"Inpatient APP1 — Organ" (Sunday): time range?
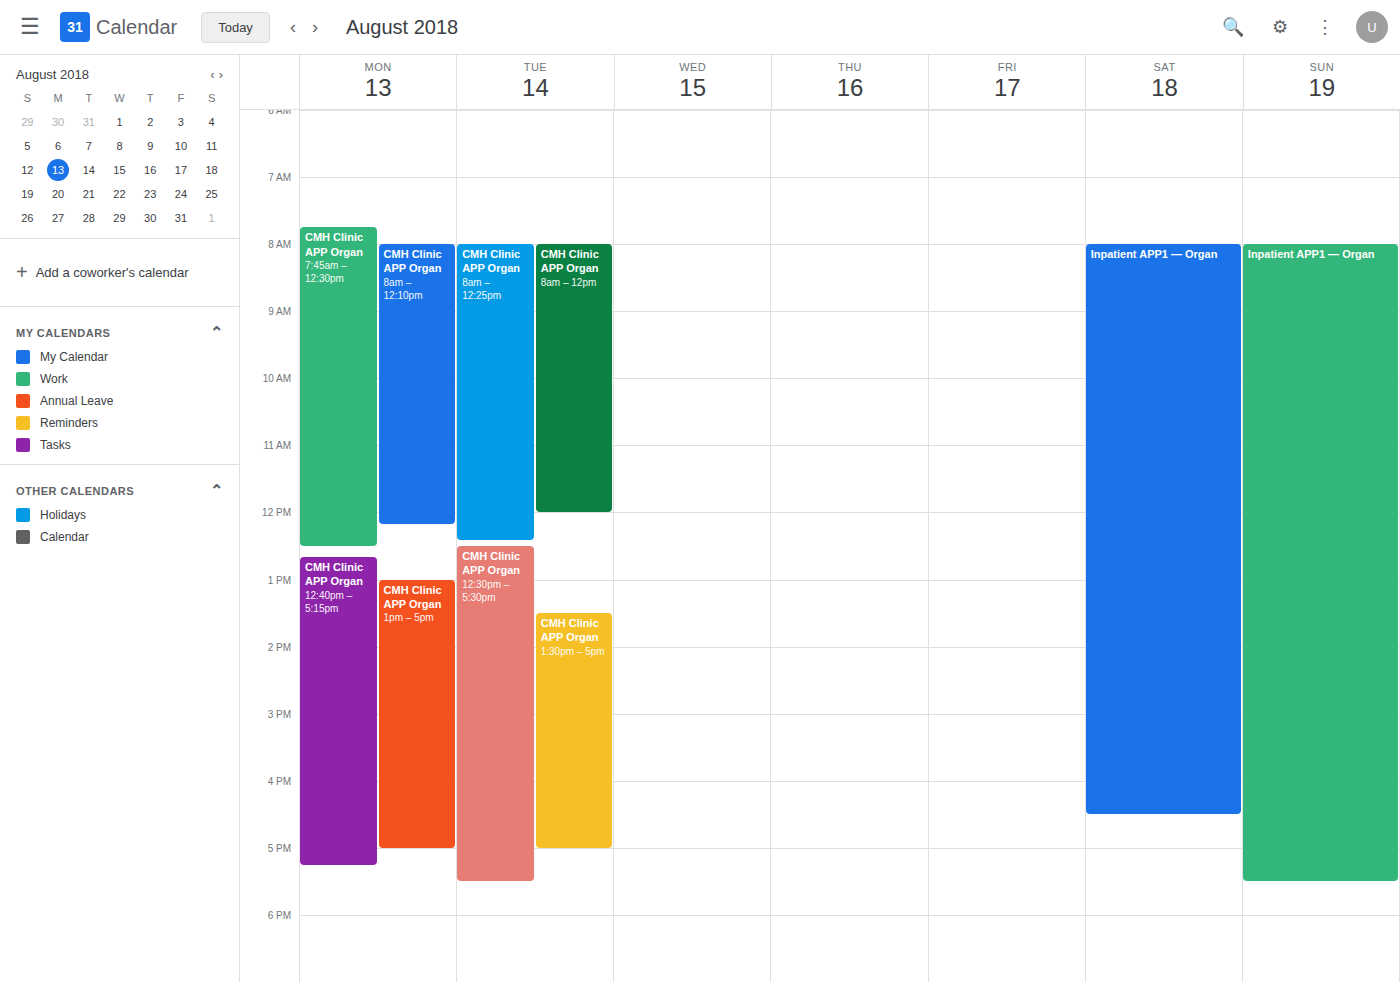
8:00 AM to 5:30 PM